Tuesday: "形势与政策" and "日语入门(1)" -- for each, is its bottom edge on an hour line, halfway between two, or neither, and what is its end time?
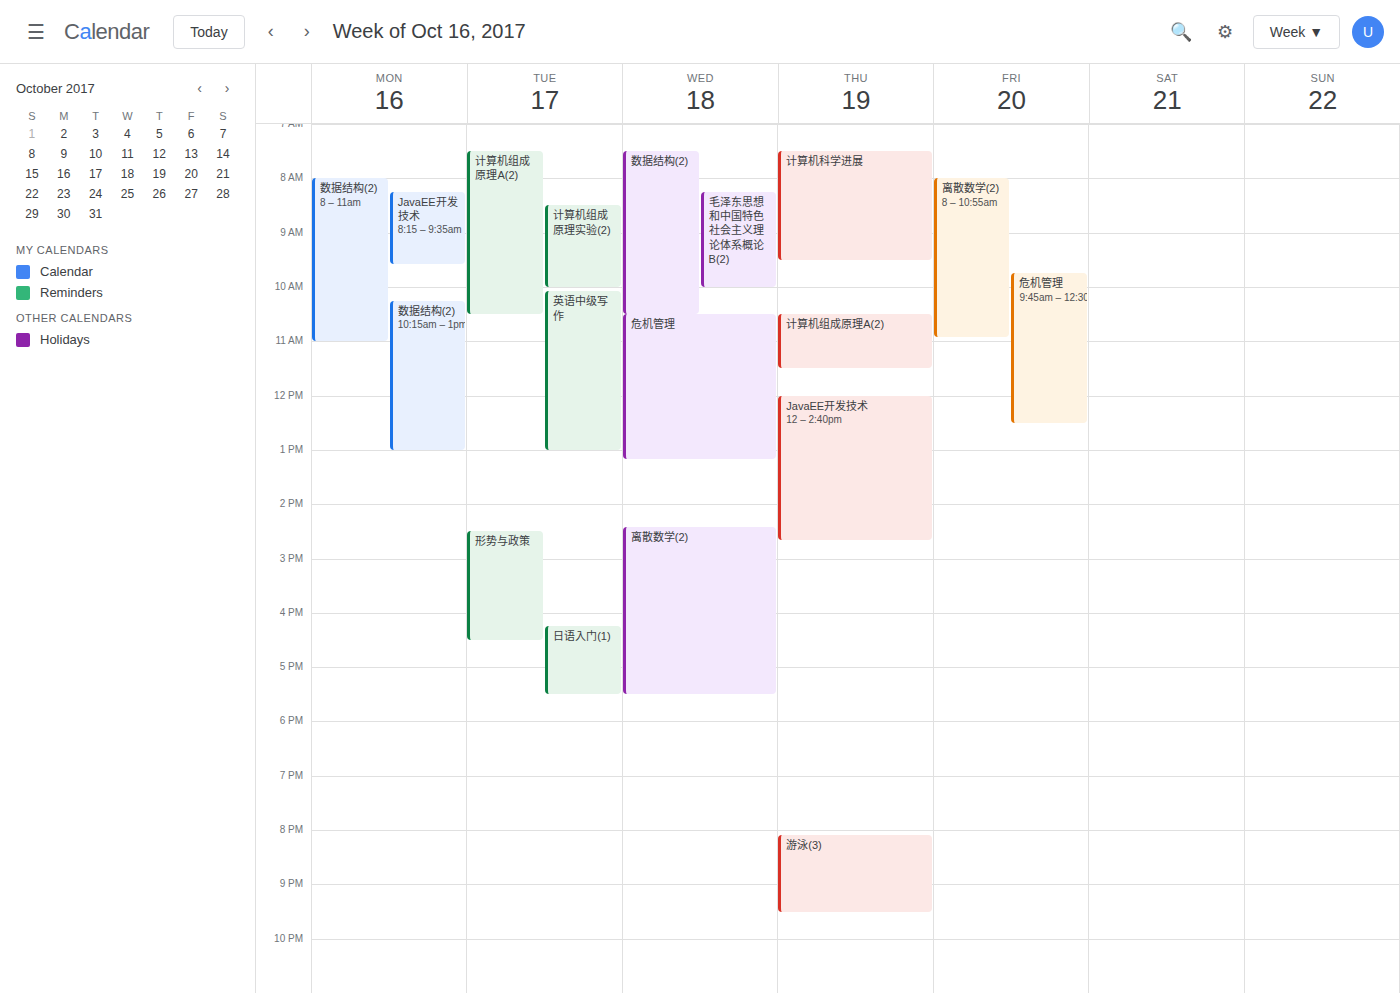
"形势与政策": 4:30 PM, halfway between the 4 PM and 5 PM lines. "日语入门(1)": 5:30 PM, halfway between the 5 PM and 6 PM lines.